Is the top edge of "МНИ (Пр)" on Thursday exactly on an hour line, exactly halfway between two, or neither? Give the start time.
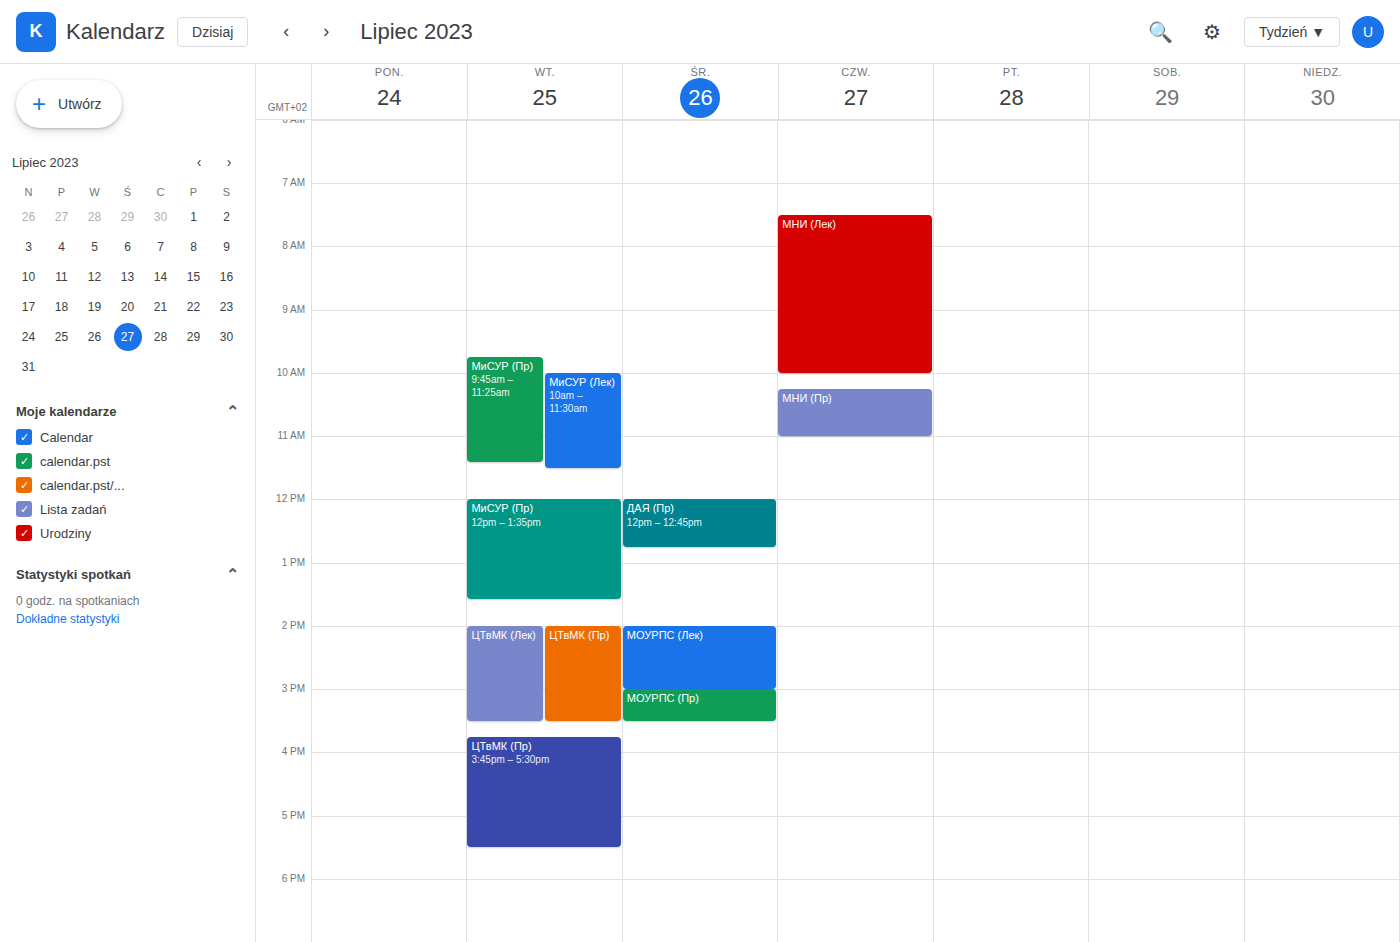
10:15 AM -- neither: a quarter of the way from the 10 AM line to the 11 AM line.